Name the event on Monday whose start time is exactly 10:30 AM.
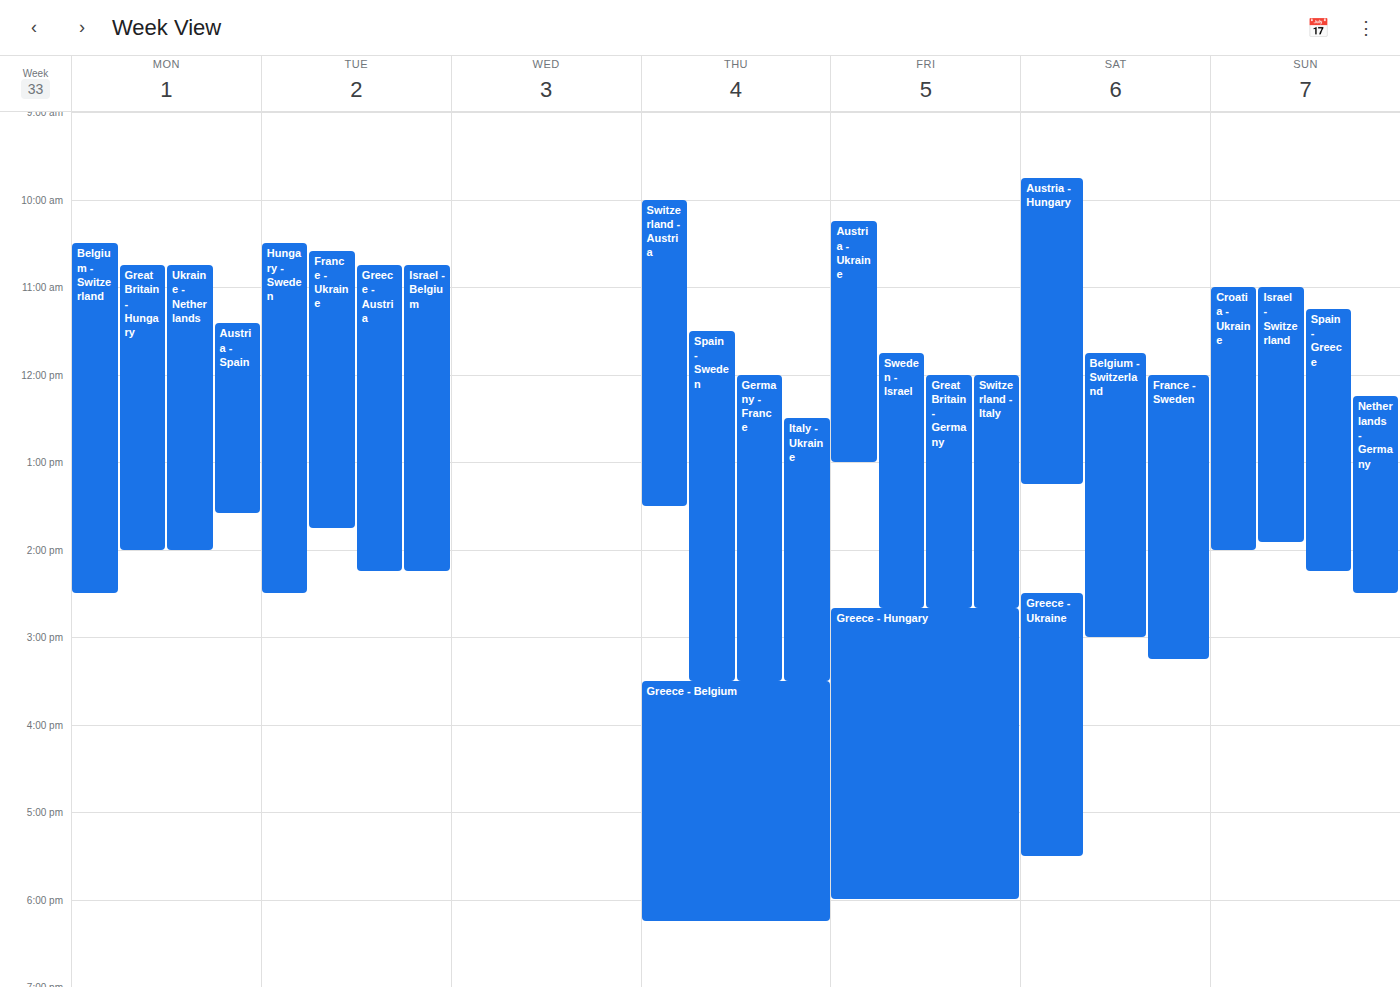
"Belgium - Switzerland"